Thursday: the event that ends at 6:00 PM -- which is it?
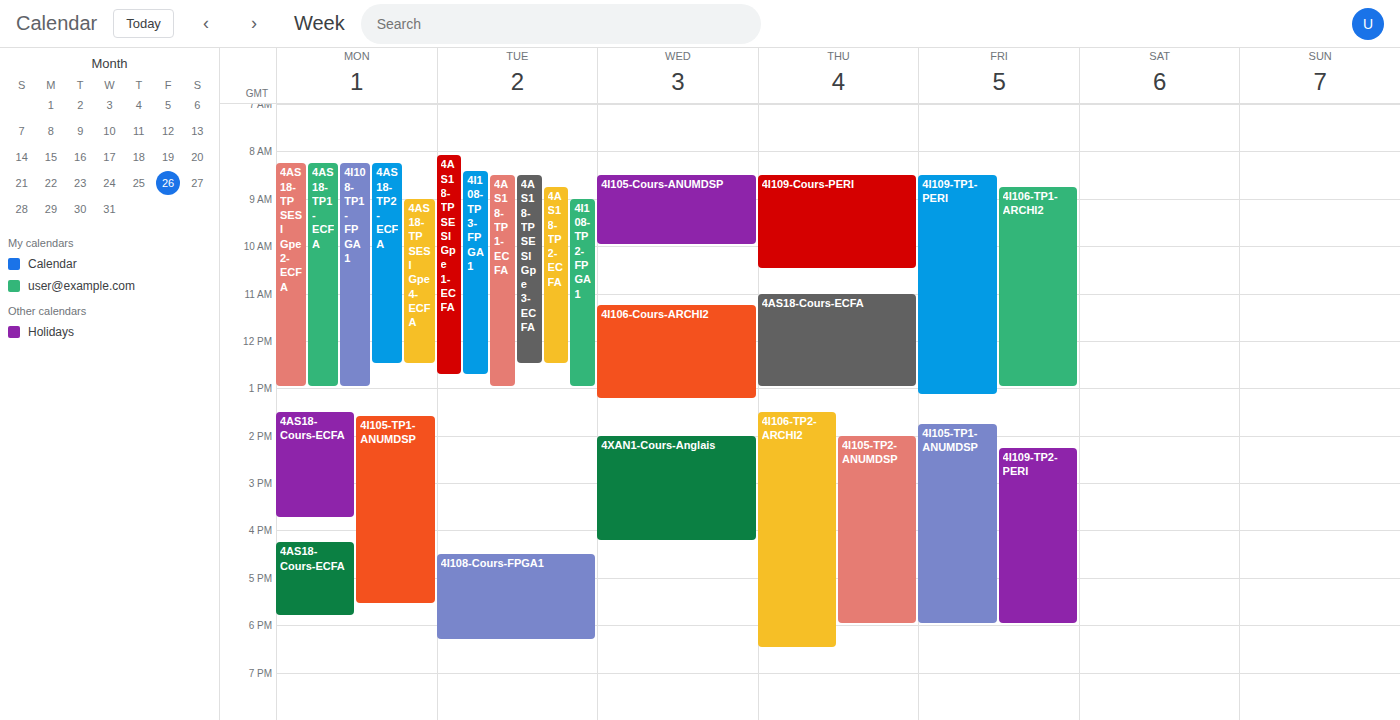
"4I105-TP2-ANUMDSP"